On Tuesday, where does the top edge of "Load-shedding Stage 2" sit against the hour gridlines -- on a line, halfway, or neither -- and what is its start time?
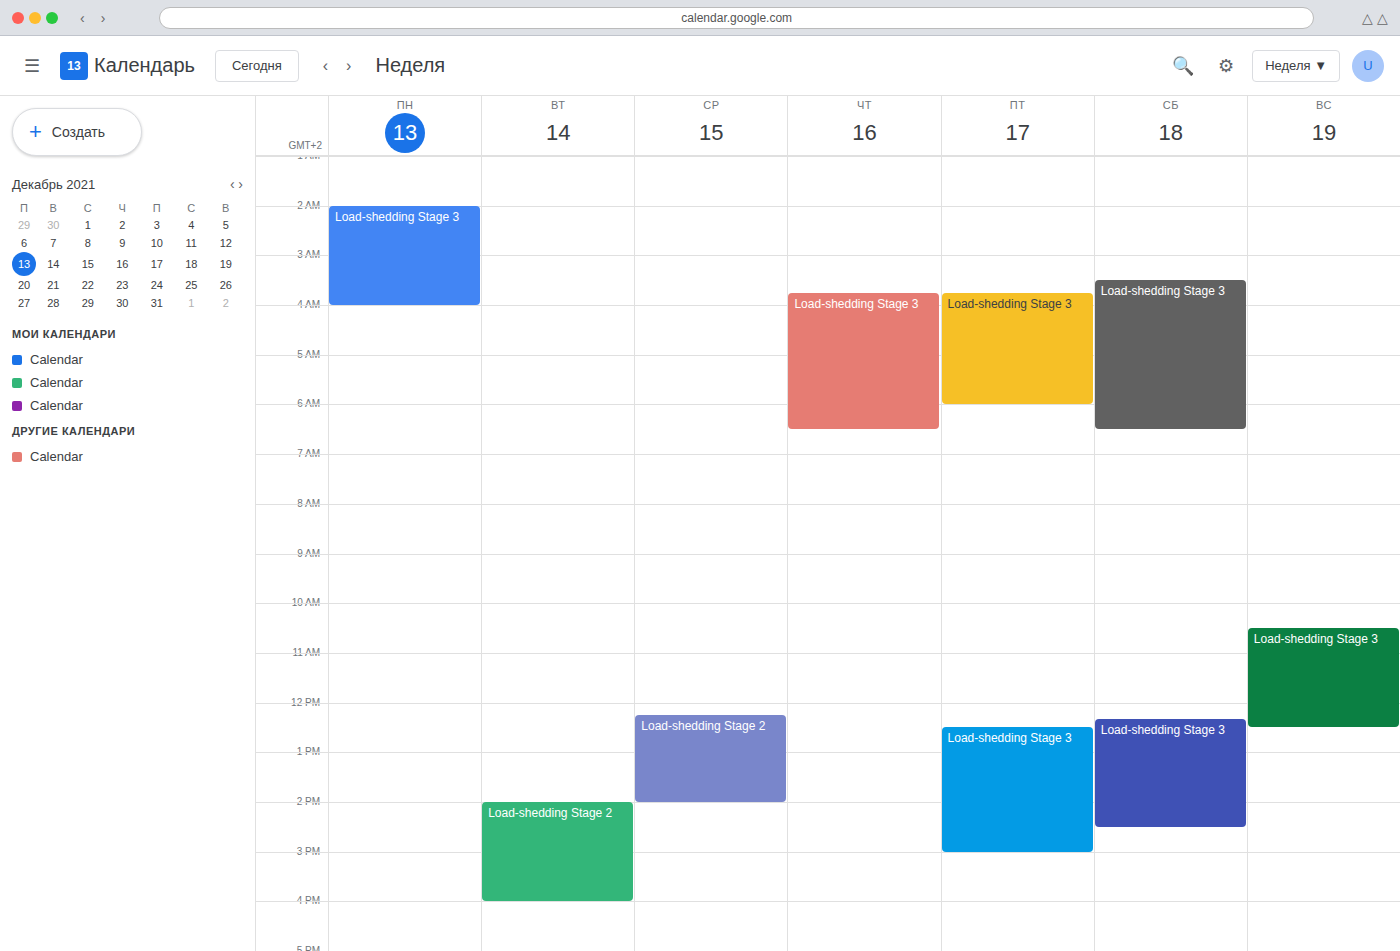
2:00 PM -- exactly on the 2 PM line.